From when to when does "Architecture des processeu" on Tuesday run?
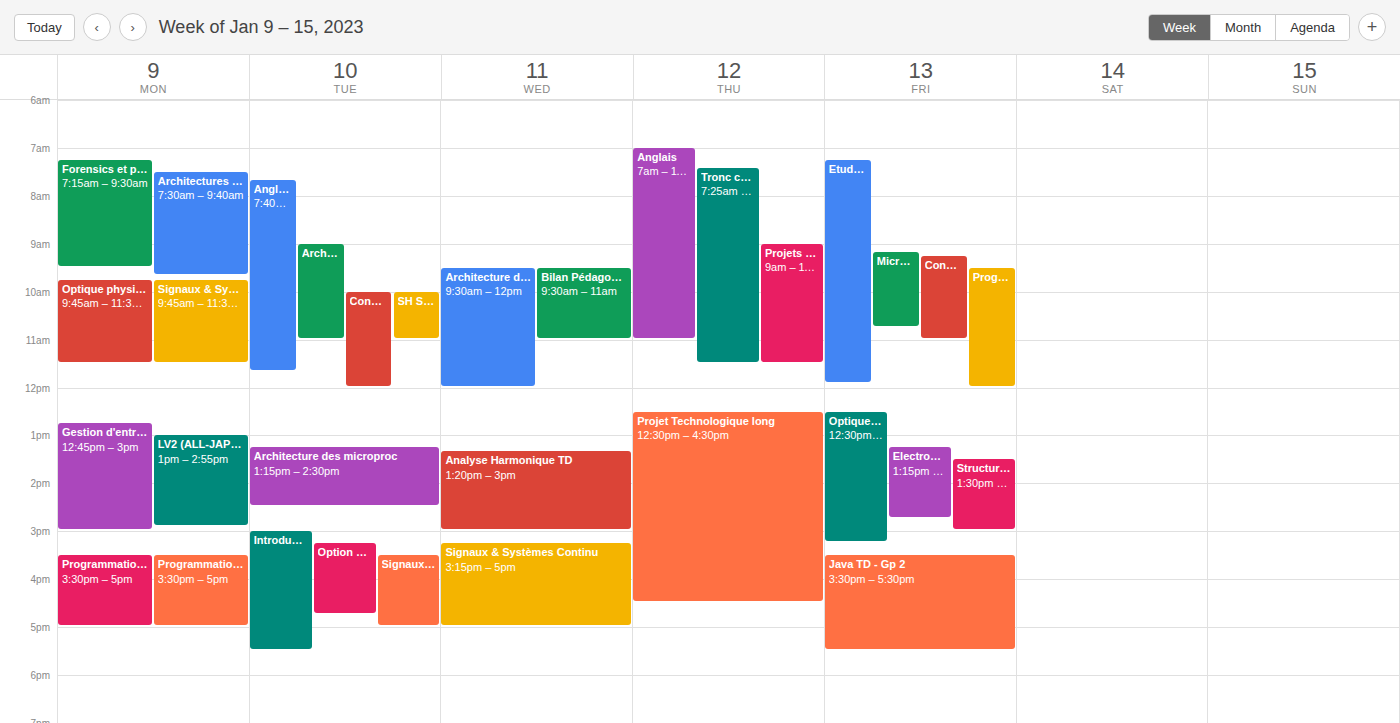
9:00 AM to 11:00 AM